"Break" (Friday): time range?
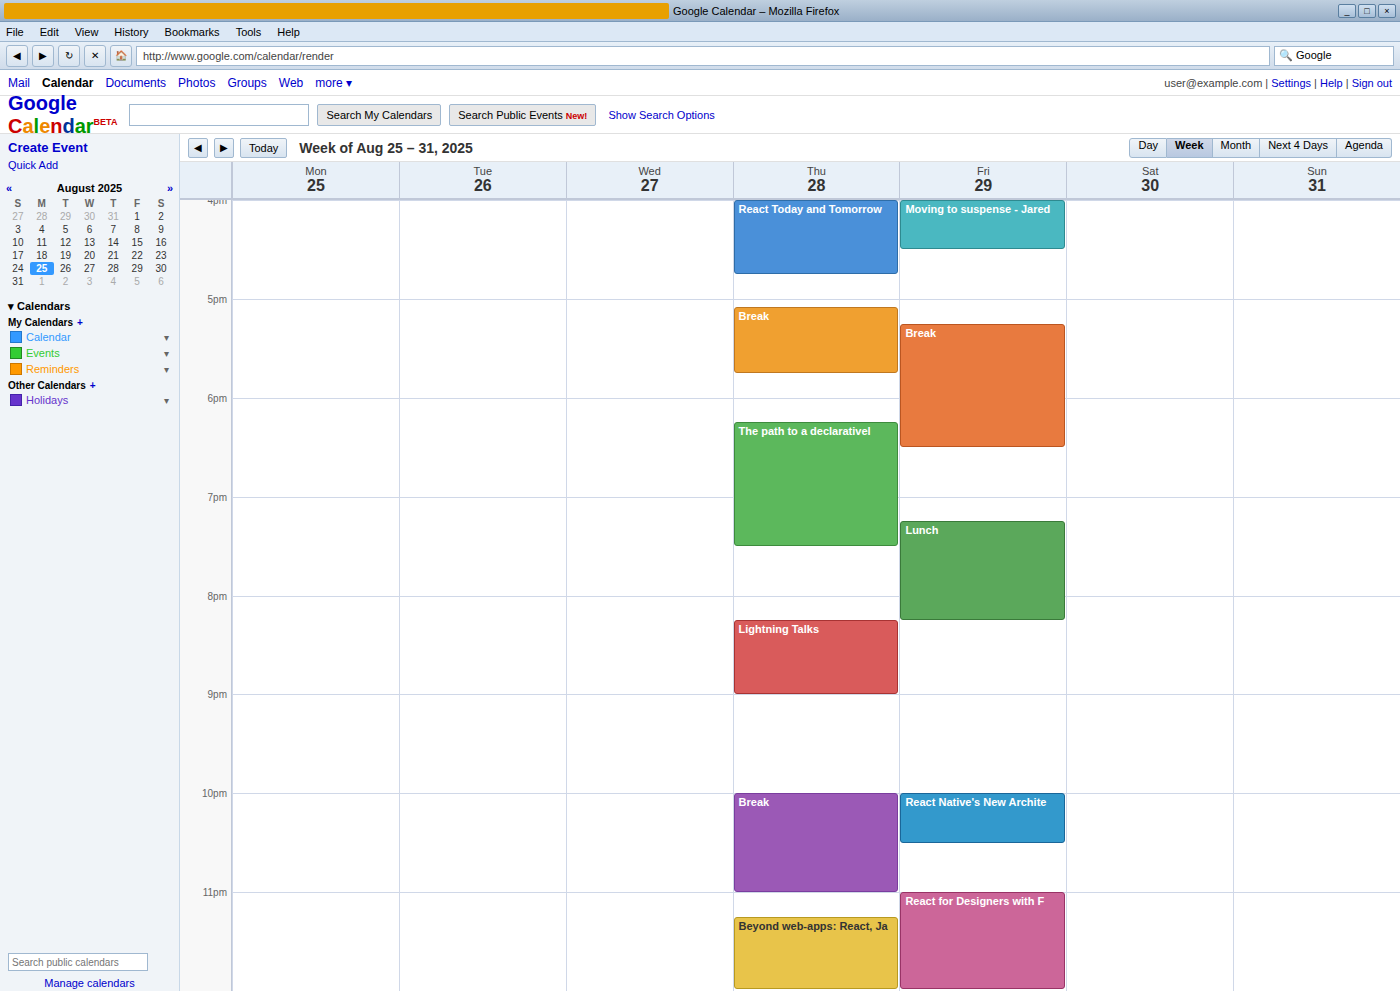
5:15 PM to 6:30 PM